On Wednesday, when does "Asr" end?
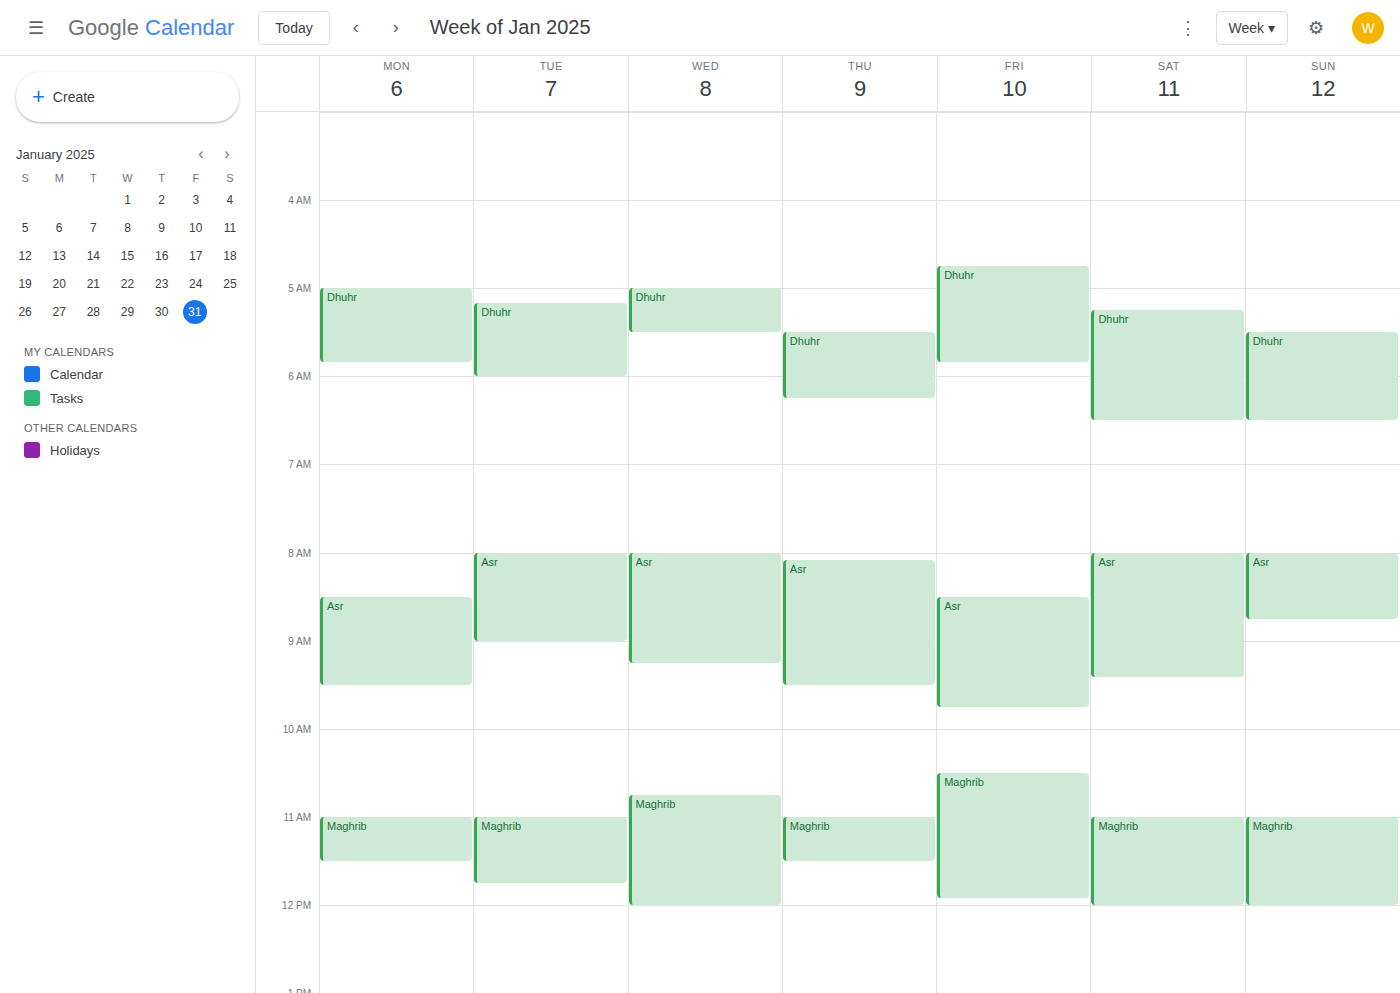
9:15 AM